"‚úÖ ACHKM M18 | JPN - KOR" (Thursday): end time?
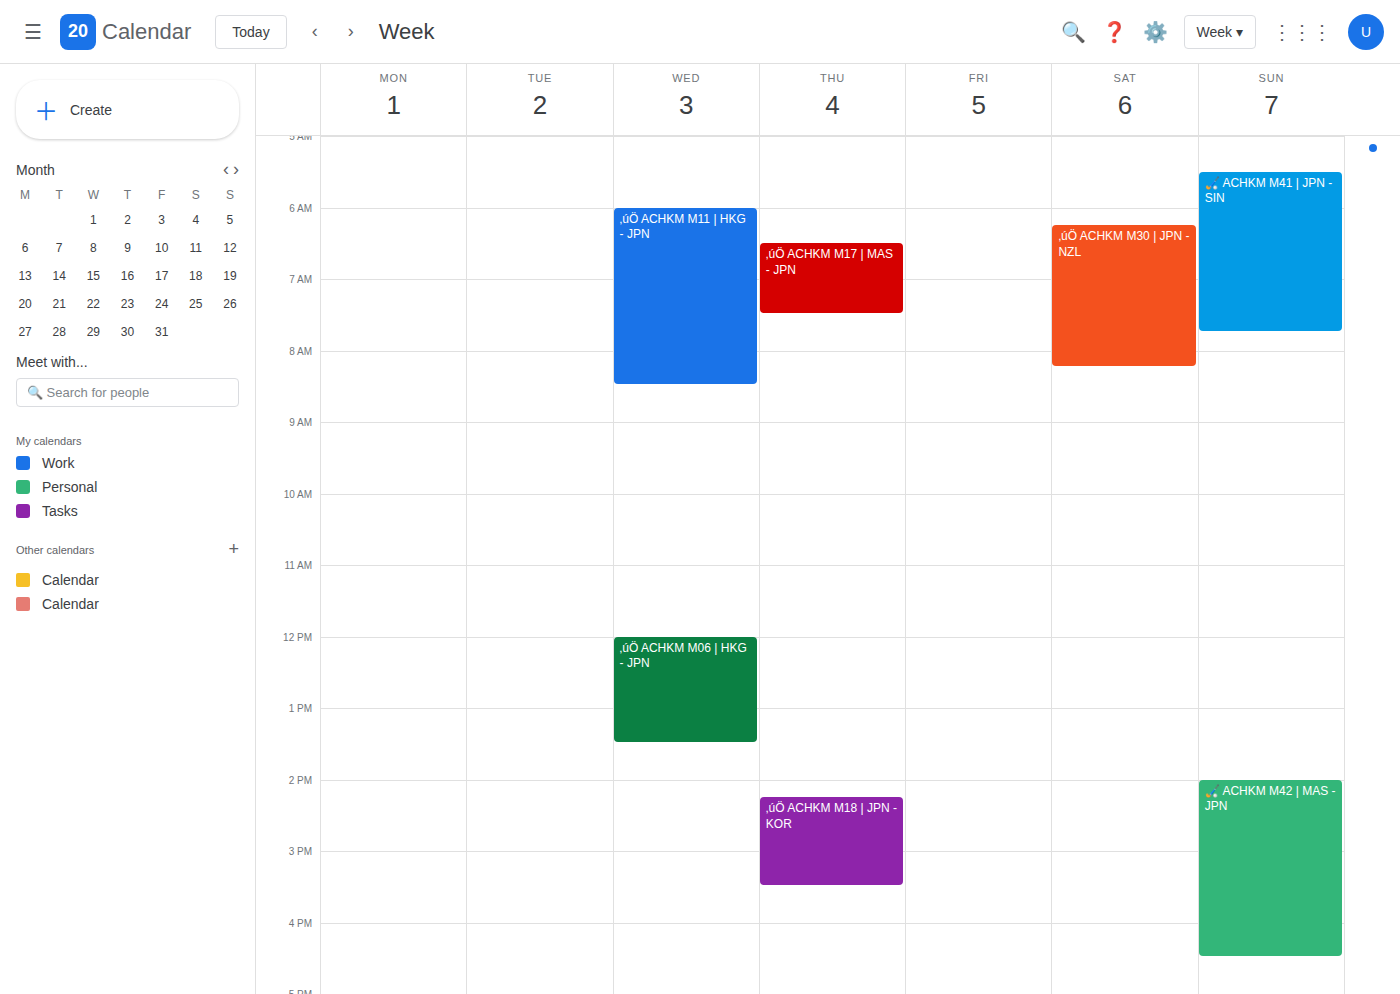
3:30 PM